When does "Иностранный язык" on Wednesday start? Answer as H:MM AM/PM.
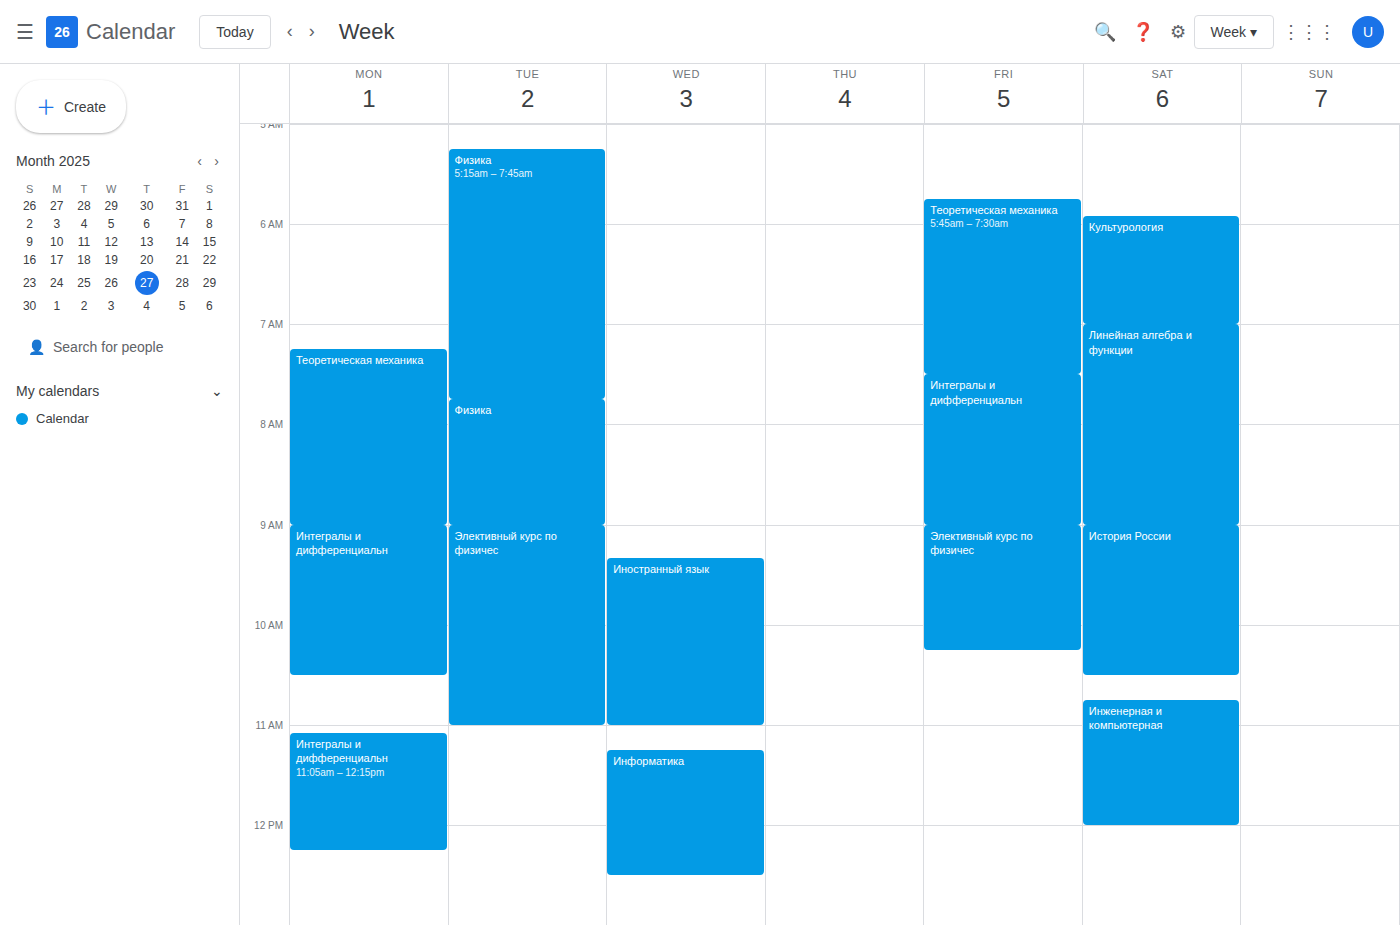
9:20 AM